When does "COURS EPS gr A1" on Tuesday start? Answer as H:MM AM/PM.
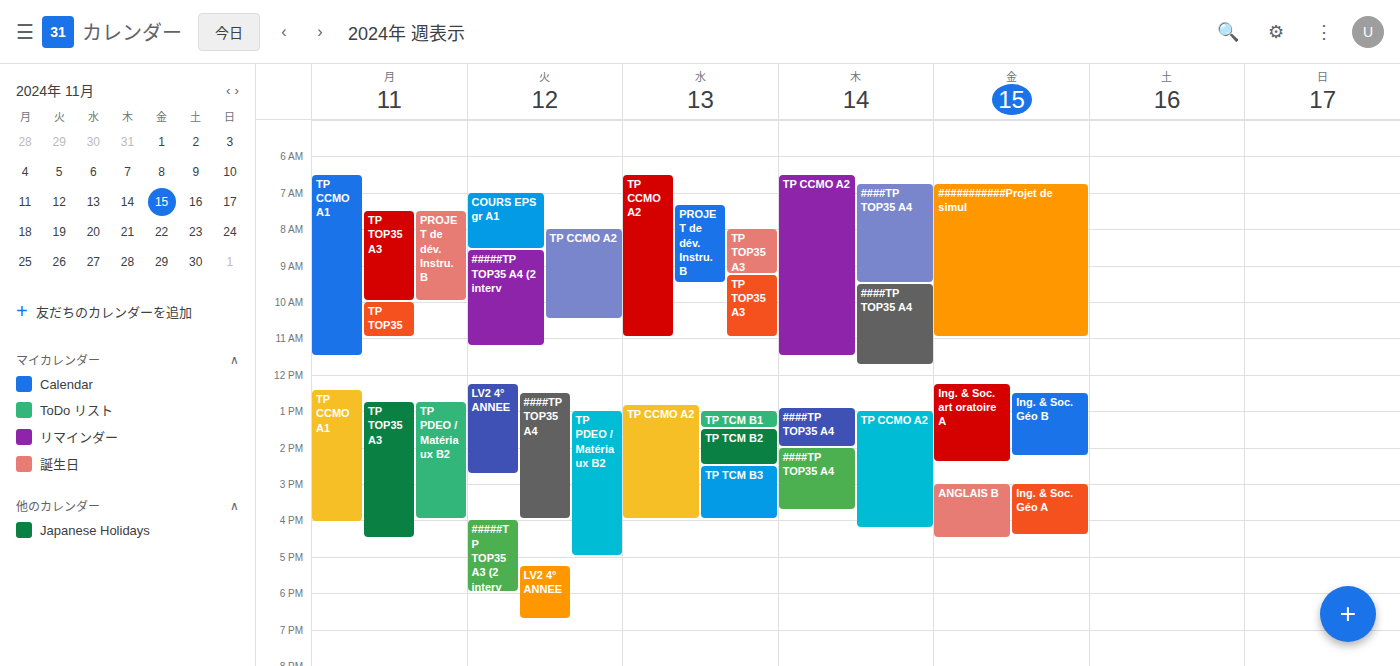
7:00 AM